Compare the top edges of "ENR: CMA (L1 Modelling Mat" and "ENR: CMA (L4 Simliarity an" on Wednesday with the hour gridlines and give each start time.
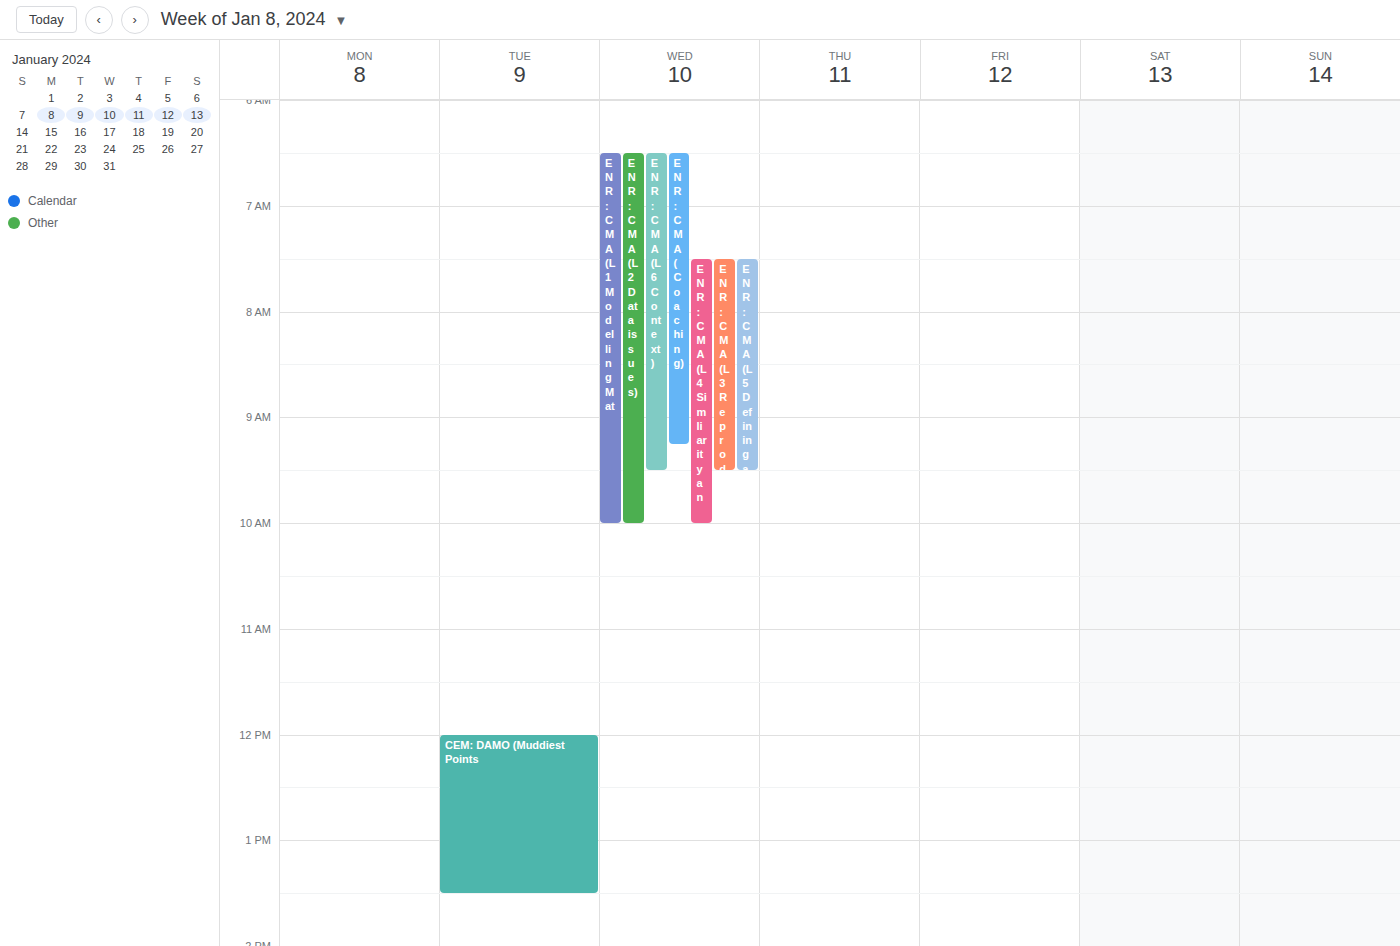
"ENR: CMA (L1 Modelling Mat": 6:30 AM, halfway between the 6 AM and 7 AM lines. "ENR: CMA (L4 Simliarity an": 7:30 AM, halfway between the 7 AM and 8 AM lines.